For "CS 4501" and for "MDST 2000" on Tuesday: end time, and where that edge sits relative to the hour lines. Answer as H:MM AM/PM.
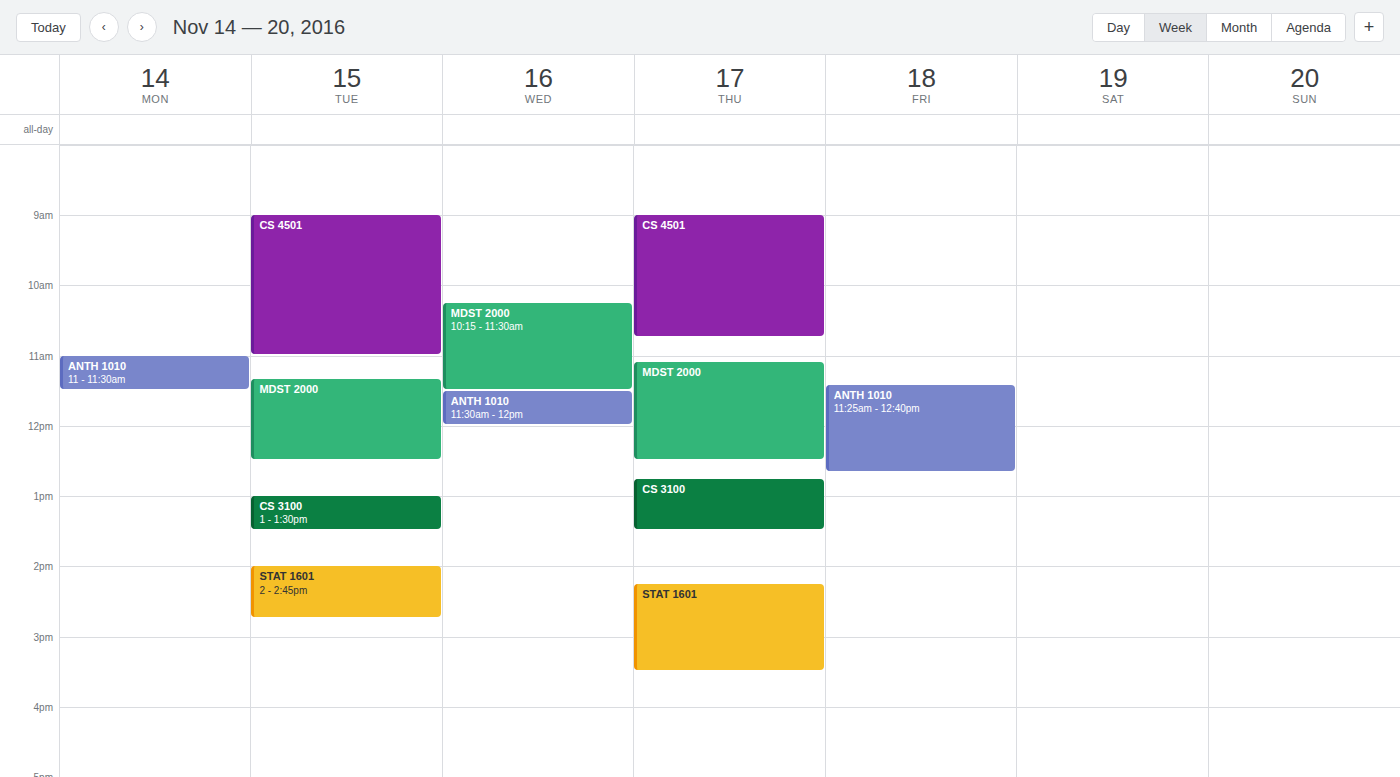
"CS 4501": 11:00 AM, exactly on the 11 AM line. "MDST 2000": 12:30 PM, halfway between the 12 PM and 1 PM lines.